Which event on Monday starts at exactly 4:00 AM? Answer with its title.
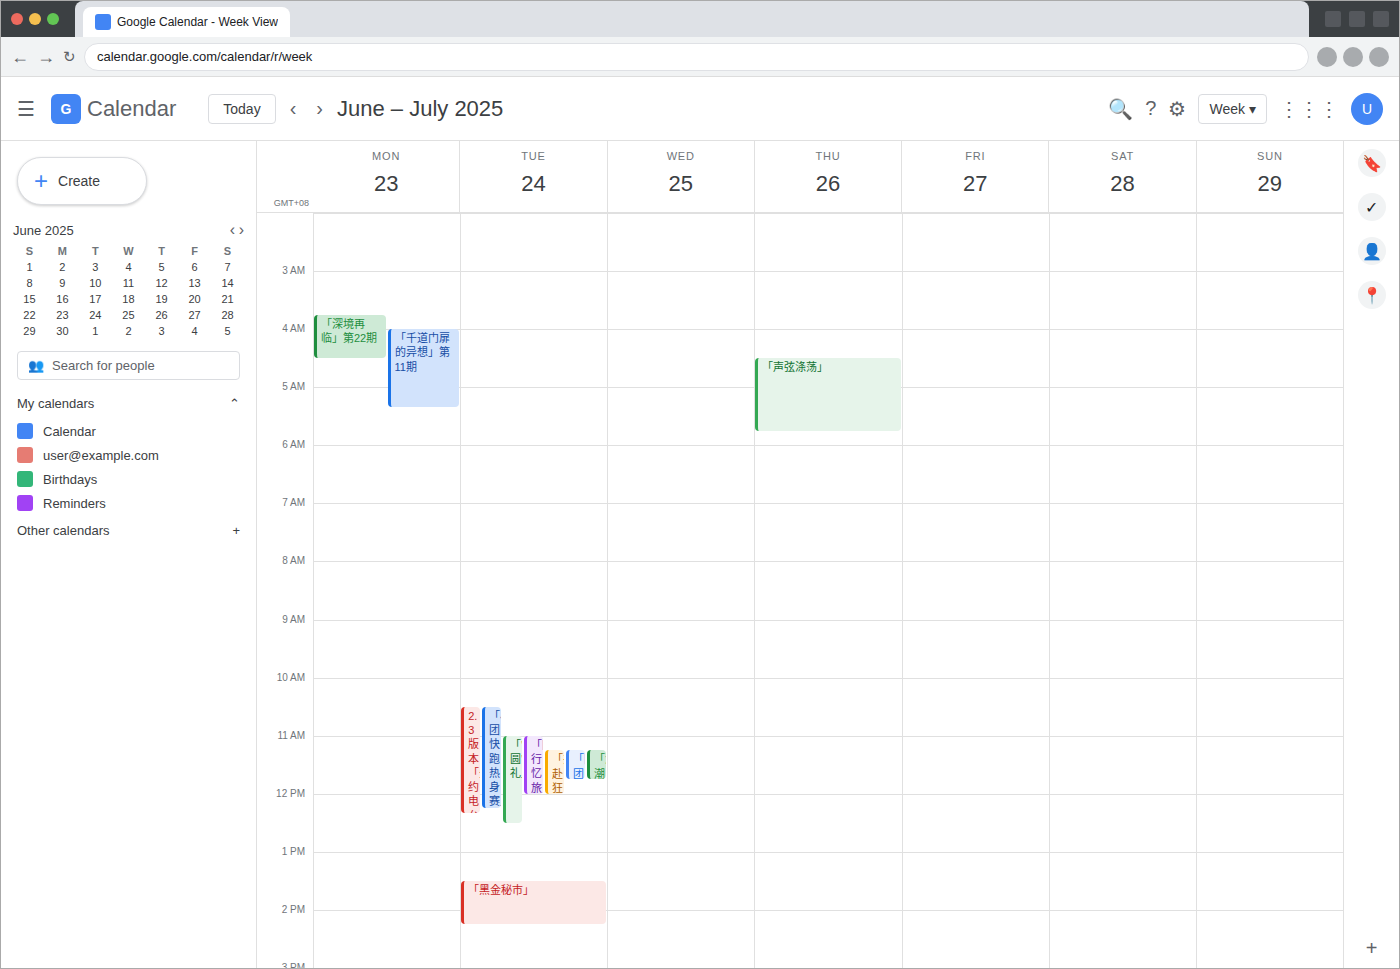
"「千道门扉的异想」第11期"